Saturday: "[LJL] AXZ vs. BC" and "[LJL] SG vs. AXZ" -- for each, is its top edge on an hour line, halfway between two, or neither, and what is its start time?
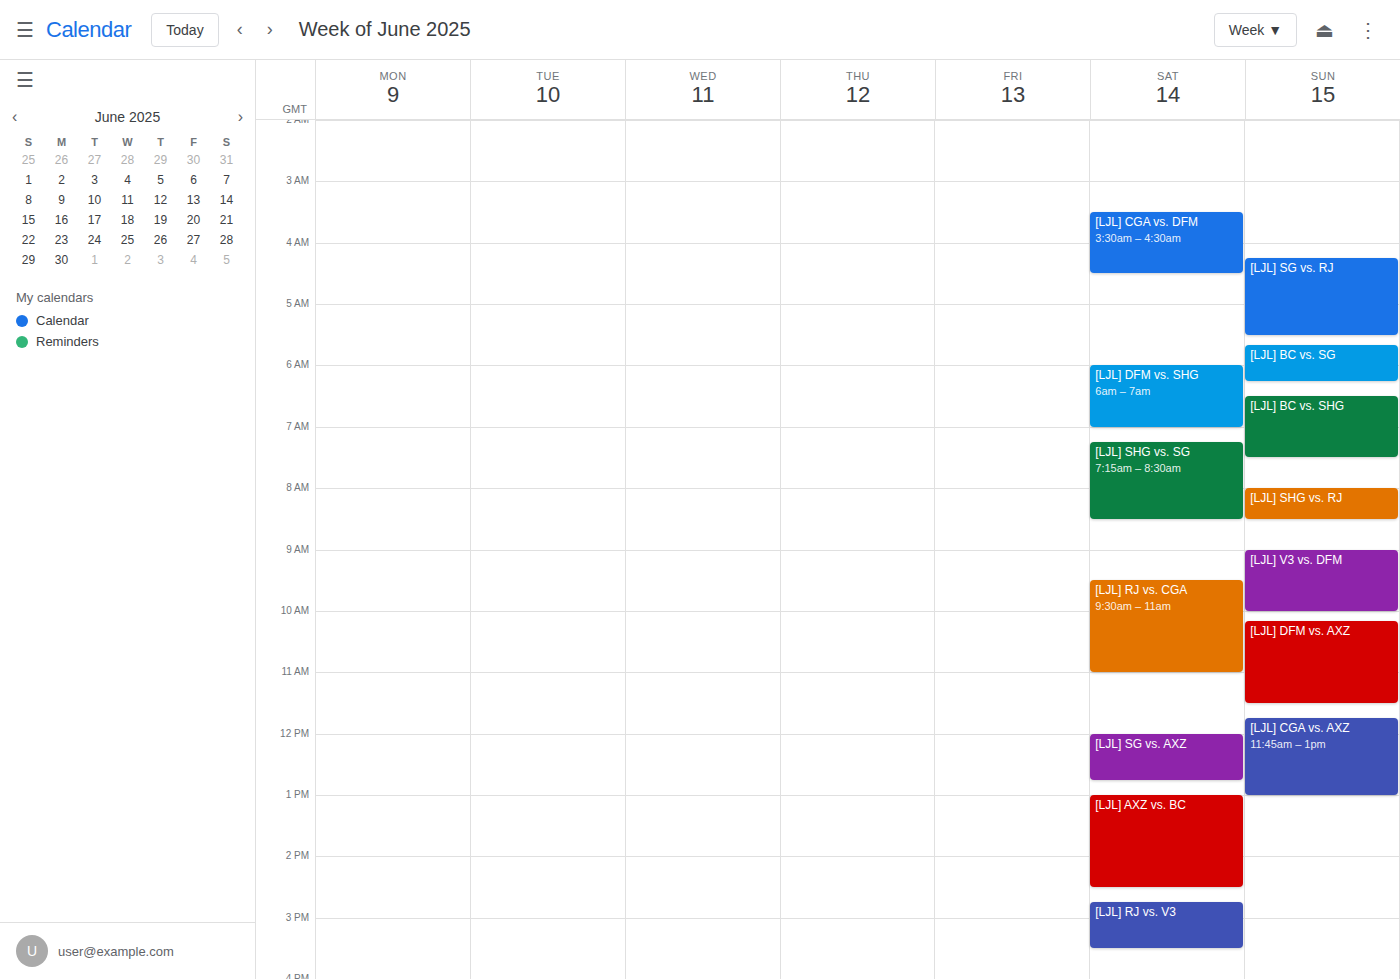
"[LJL] AXZ vs. BC": 1:00 PM, exactly on the 1 PM line. "[LJL] SG vs. AXZ": 12:00 PM, exactly on the 12 PM line.